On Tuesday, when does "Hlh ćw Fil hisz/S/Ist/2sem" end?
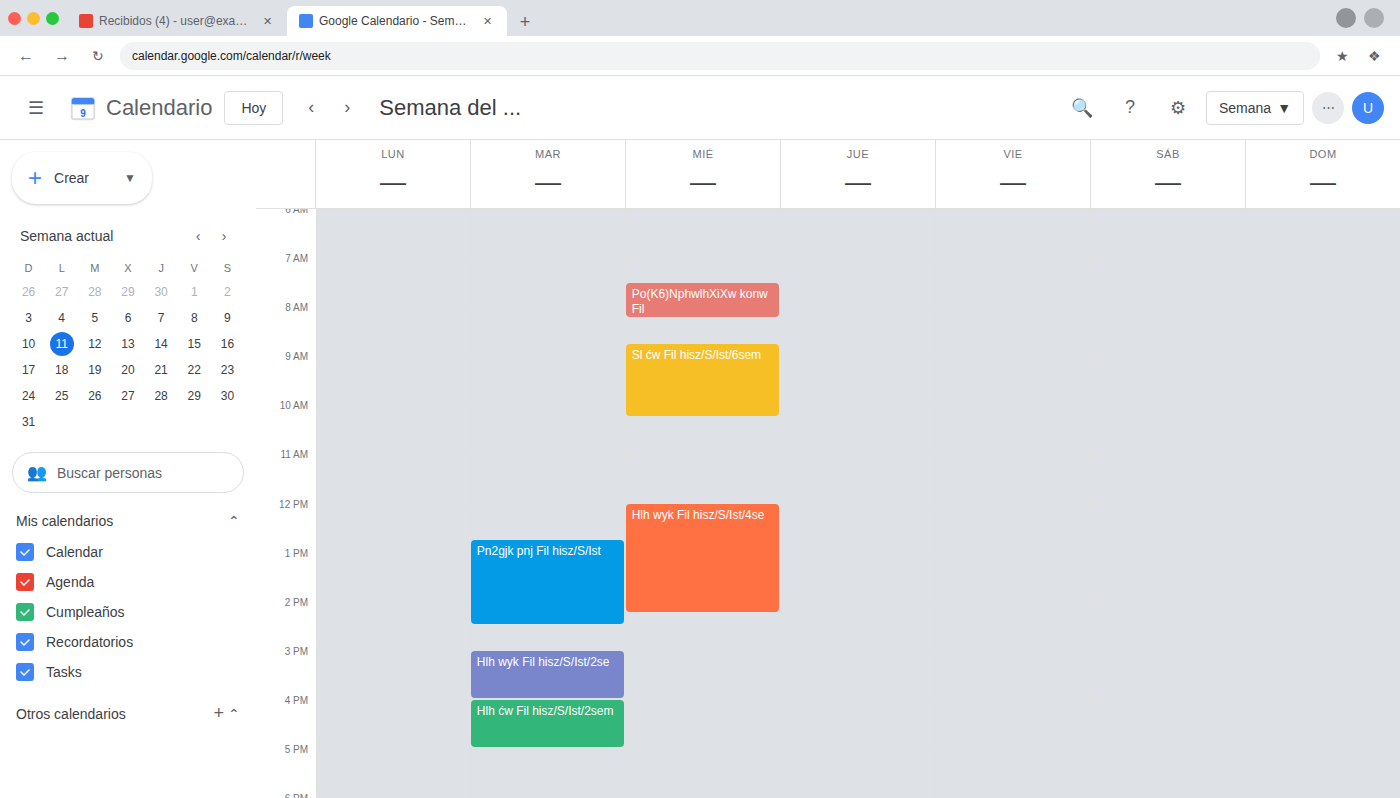
5:00 PM